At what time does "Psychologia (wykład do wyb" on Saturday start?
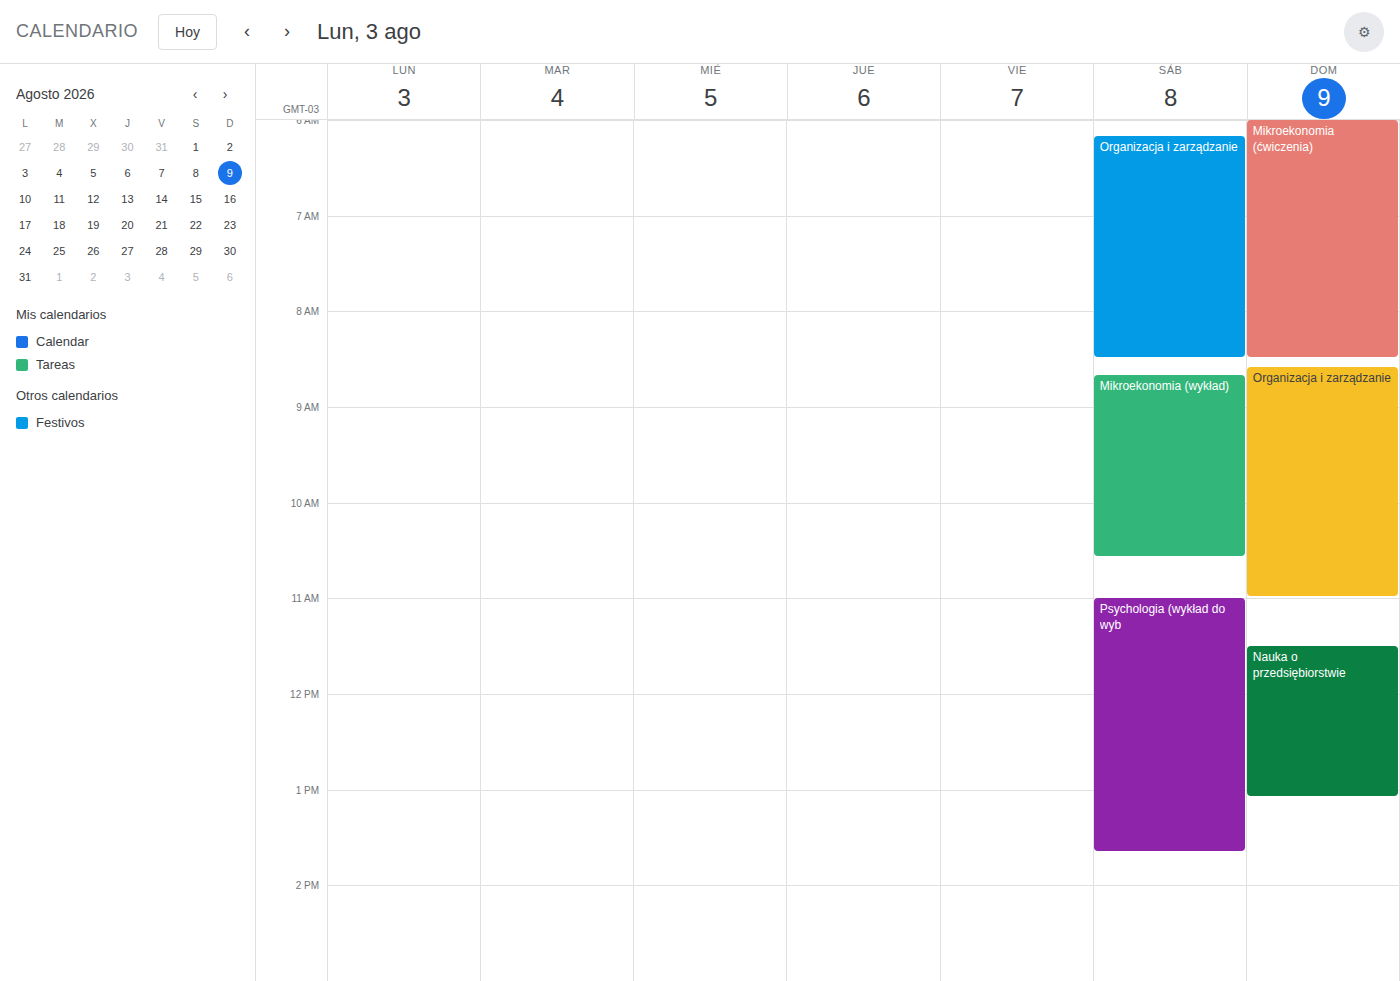
11:00